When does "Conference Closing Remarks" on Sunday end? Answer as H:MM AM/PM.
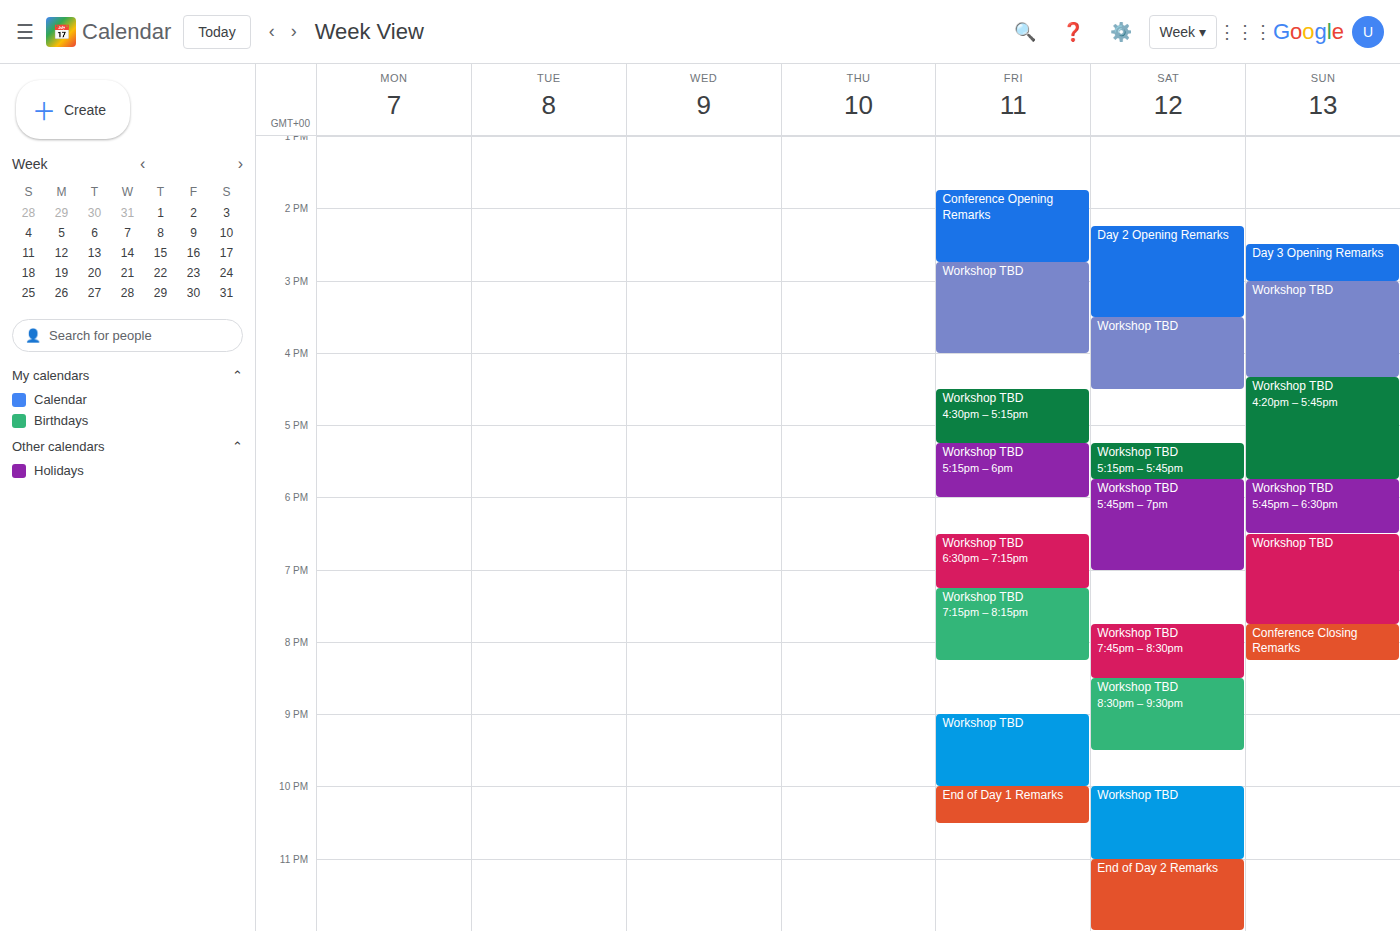
8:15 PM